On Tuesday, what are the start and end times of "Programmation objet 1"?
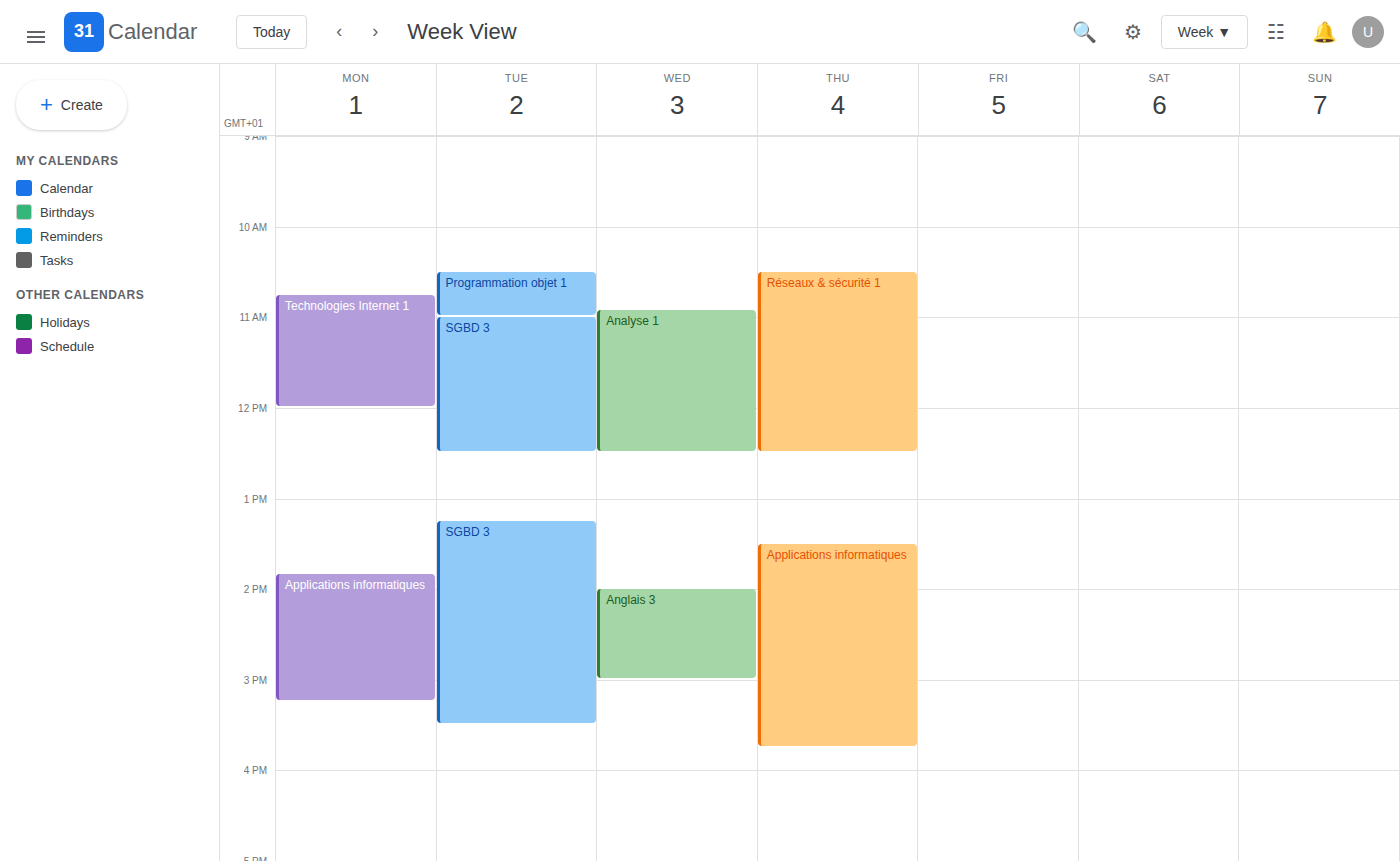
10:30 AM to 11:00 AM